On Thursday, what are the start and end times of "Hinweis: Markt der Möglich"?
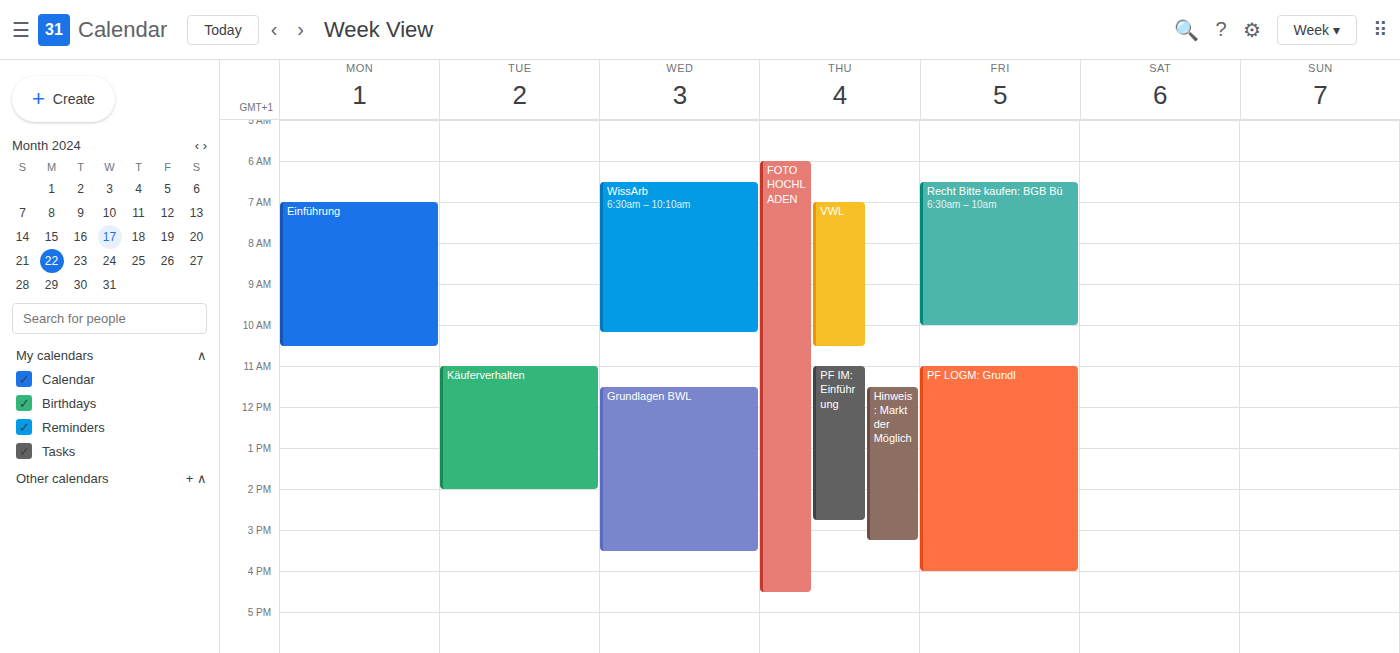
11:30 AM to 3:15 PM